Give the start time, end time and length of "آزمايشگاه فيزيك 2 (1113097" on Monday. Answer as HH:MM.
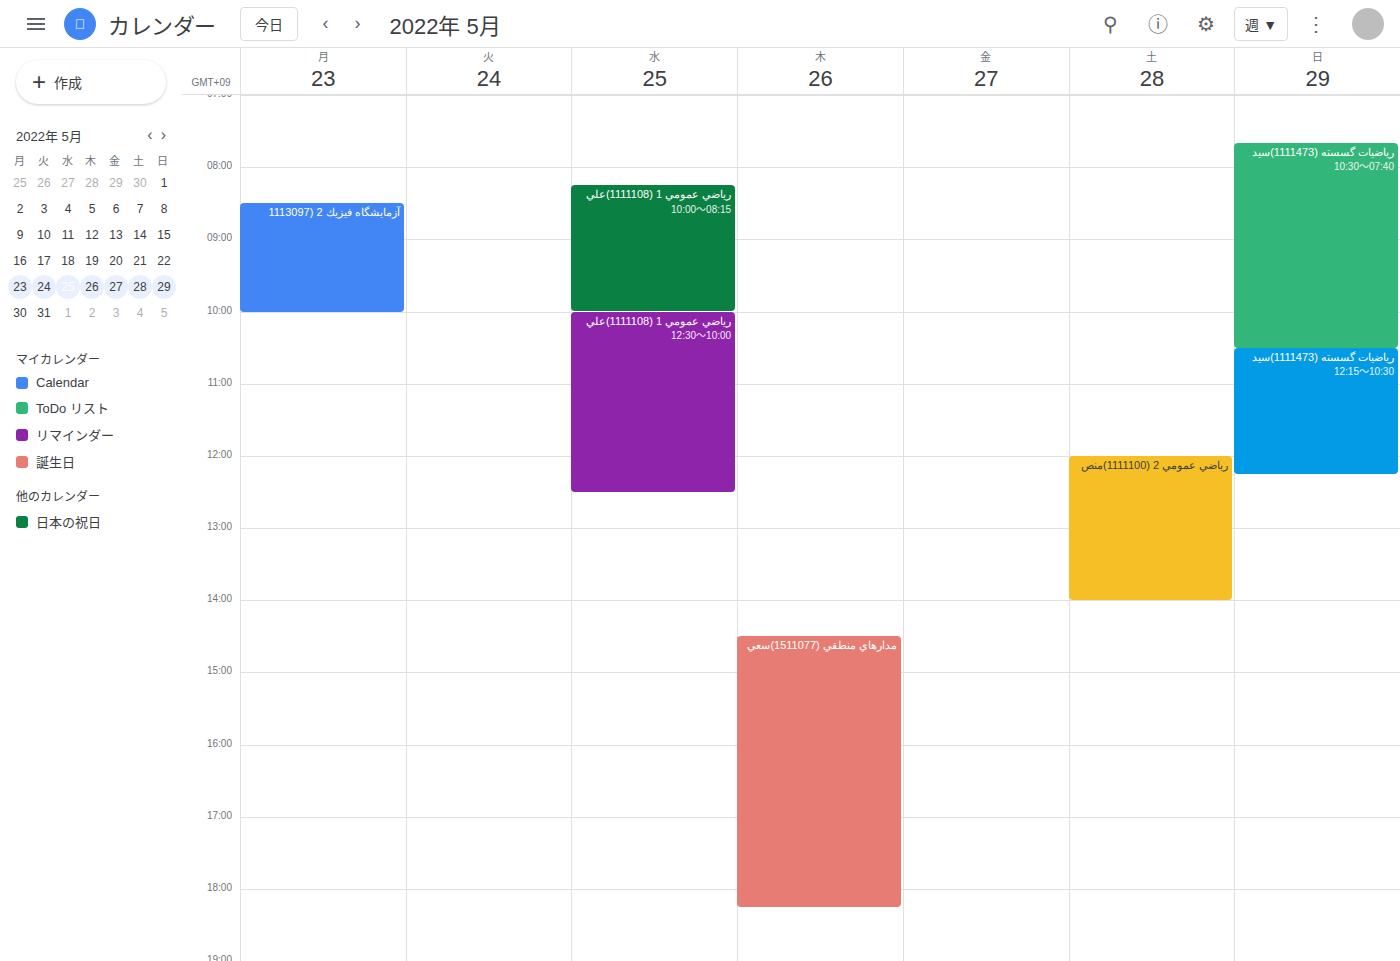
08:30 to 10:00, 1 hour 30 minutes